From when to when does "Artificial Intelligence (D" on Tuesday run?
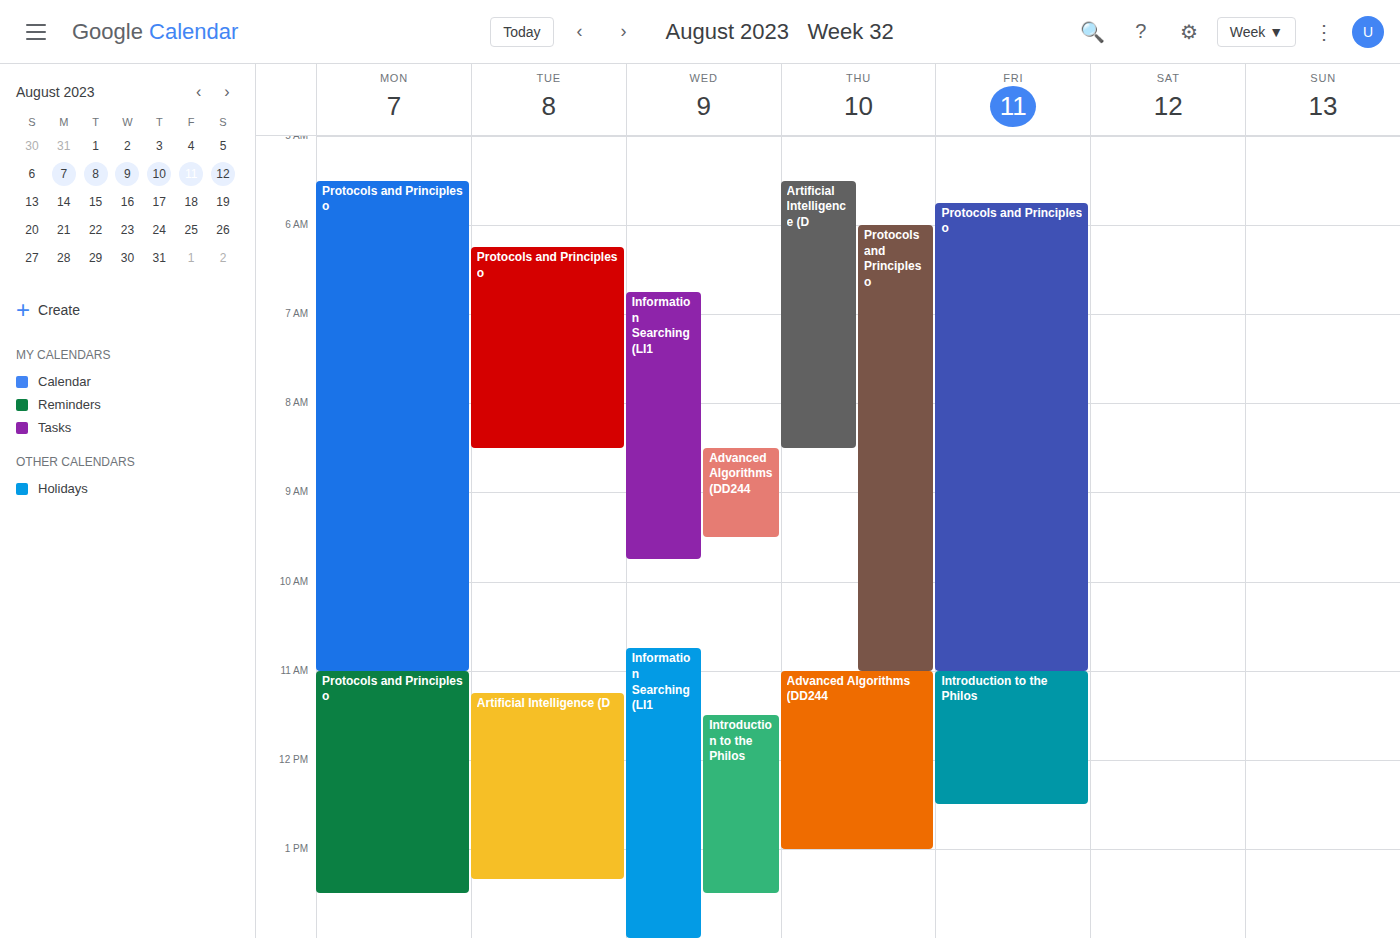
11:15 AM to 1:20 PM